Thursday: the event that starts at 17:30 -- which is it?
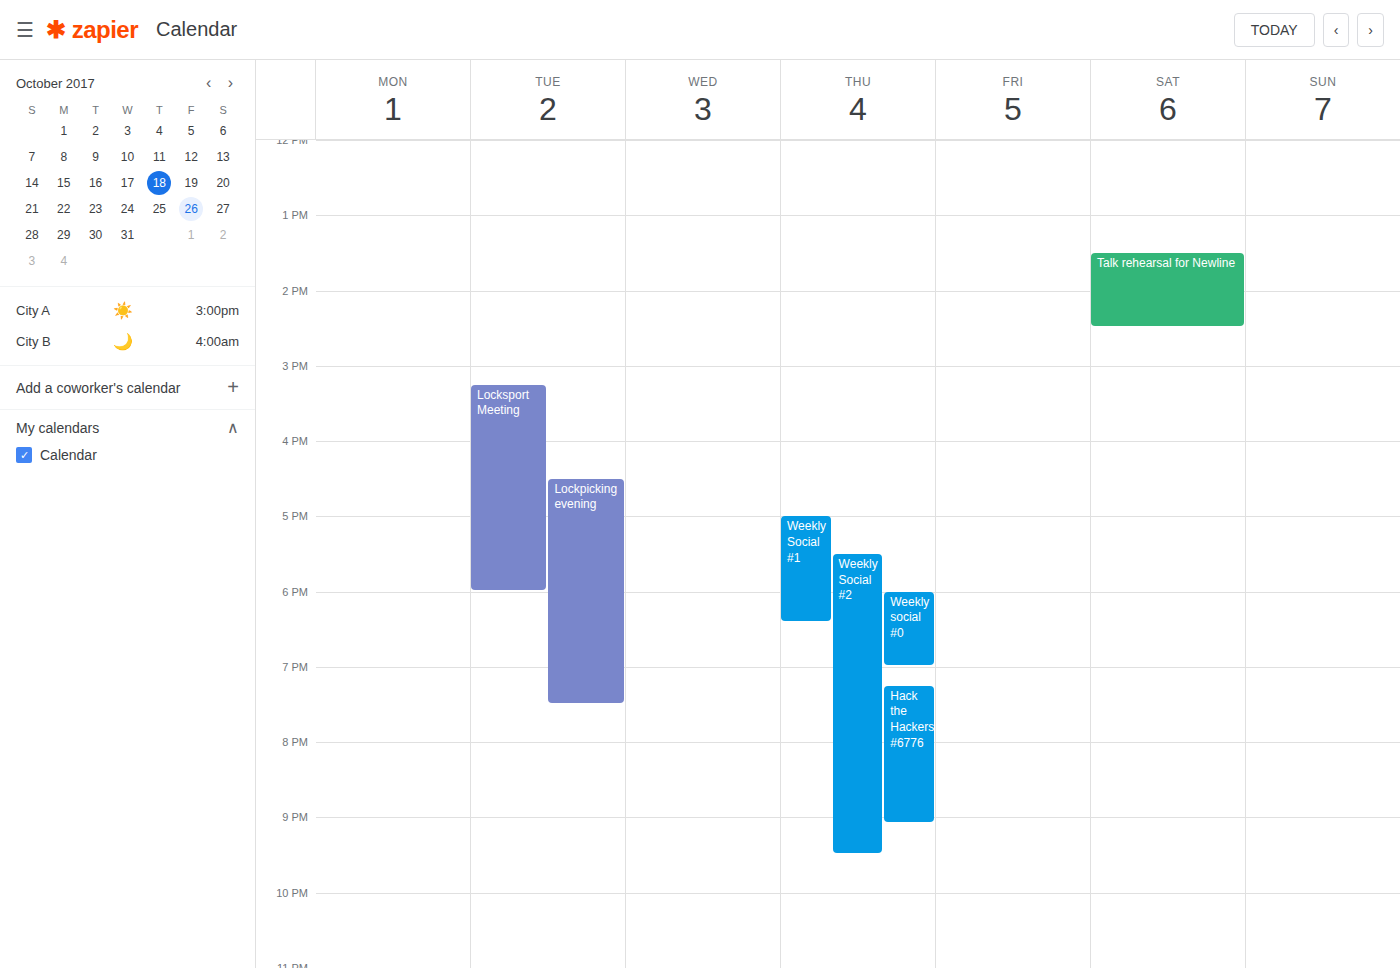
"Weekly Social #2"